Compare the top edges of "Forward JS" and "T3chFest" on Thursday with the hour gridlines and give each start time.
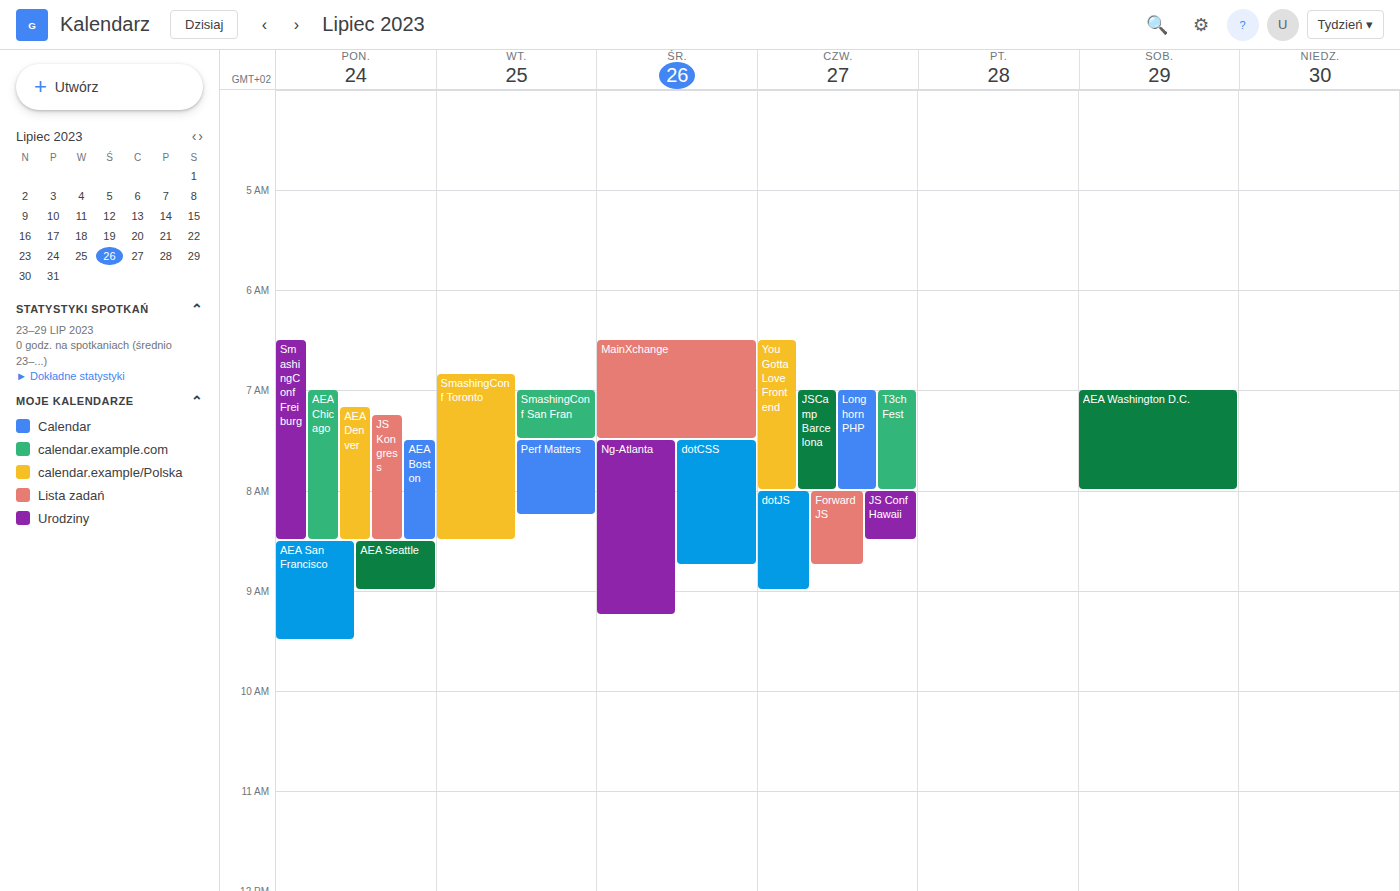
"Forward JS": 8:00 AM, exactly on the 8 AM line. "T3chFest": 7:00 AM, exactly on the 7 AM line.